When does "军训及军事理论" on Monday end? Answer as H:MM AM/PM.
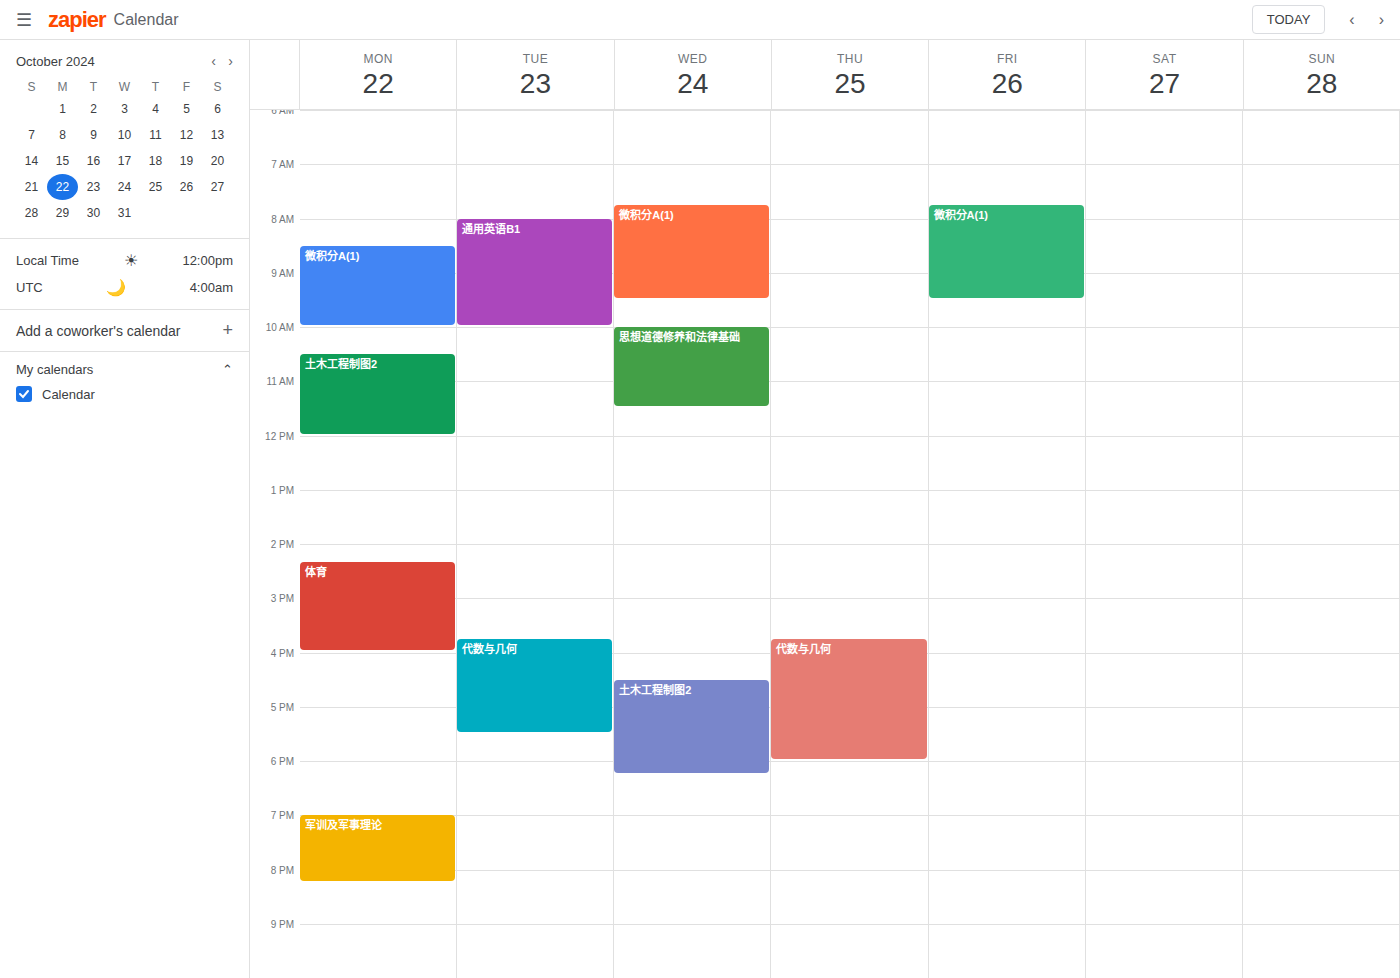
8:15 PM